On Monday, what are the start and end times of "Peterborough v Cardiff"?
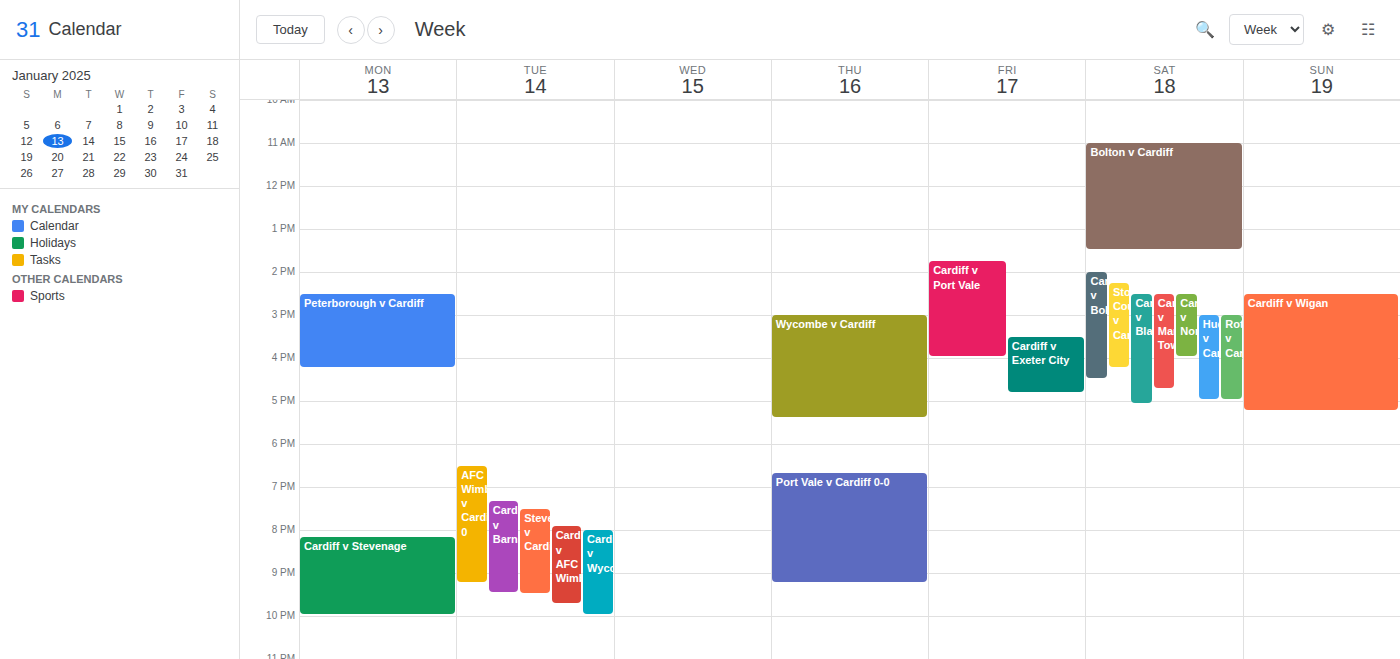
2:30 PM to 4:15 PM